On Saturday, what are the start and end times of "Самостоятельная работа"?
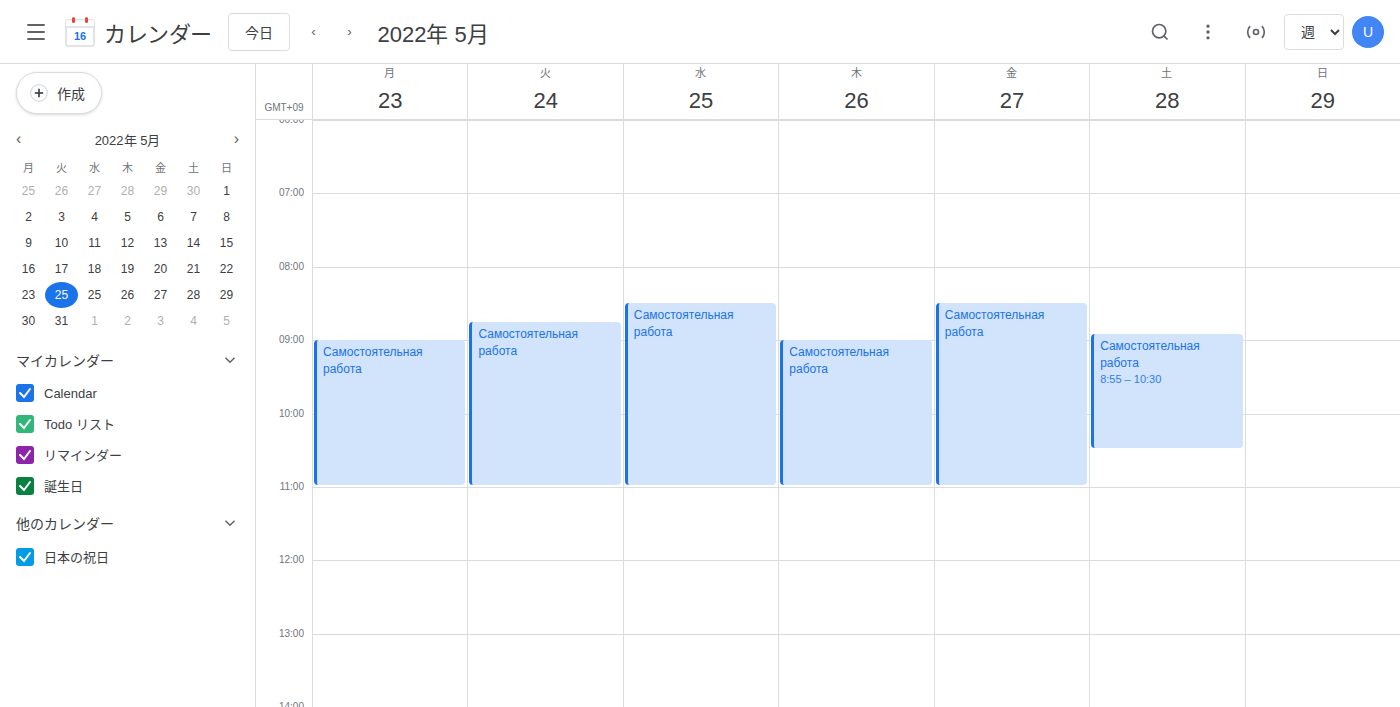
8:55 AM to 10:30 AM